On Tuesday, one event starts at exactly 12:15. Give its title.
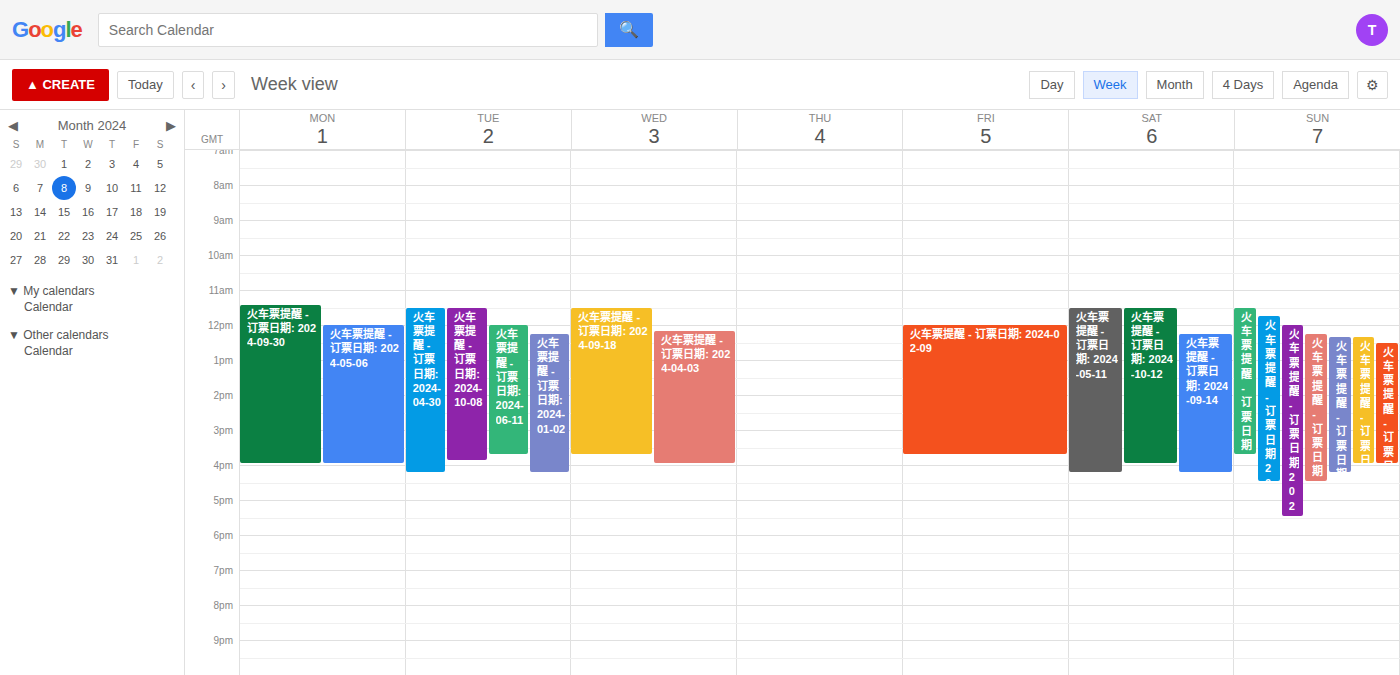
"火车票提醒 - 订票日期: 2024-01-02"